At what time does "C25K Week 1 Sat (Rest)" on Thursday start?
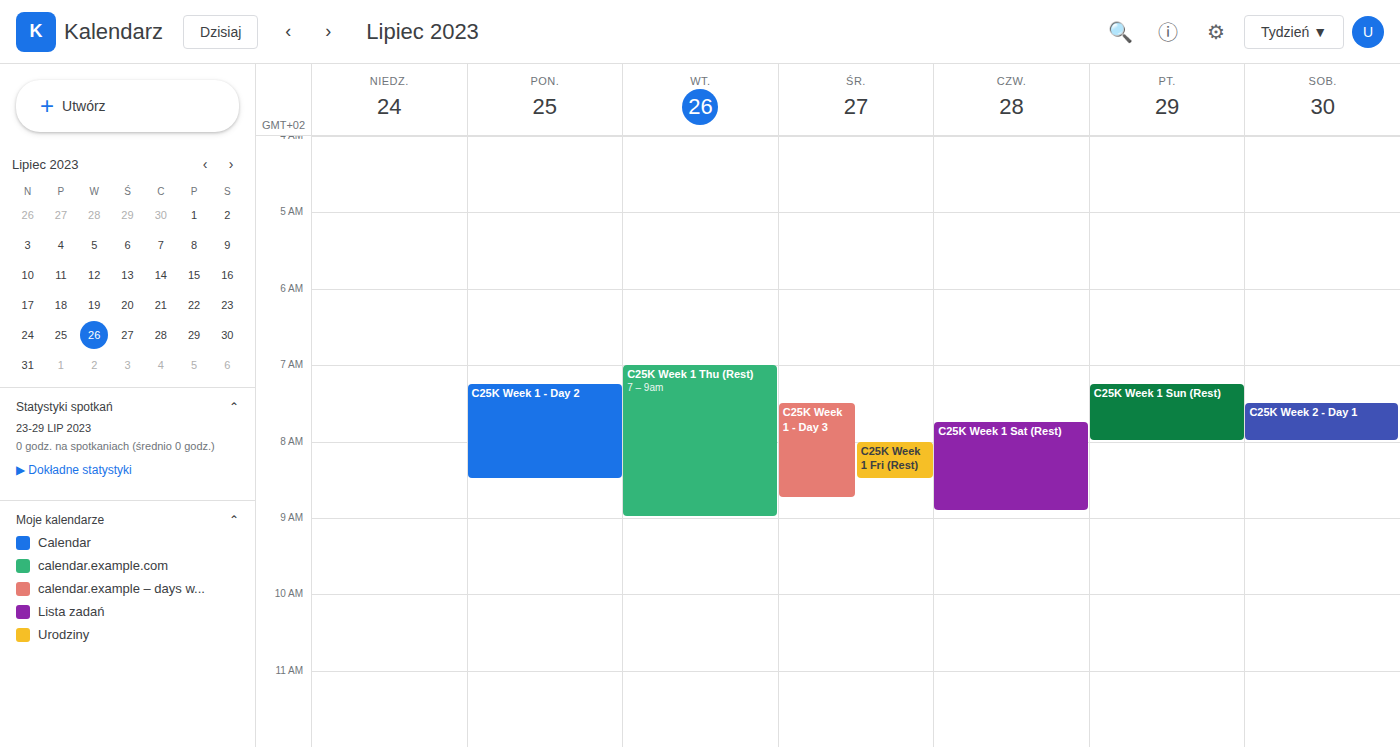
7:45 AM